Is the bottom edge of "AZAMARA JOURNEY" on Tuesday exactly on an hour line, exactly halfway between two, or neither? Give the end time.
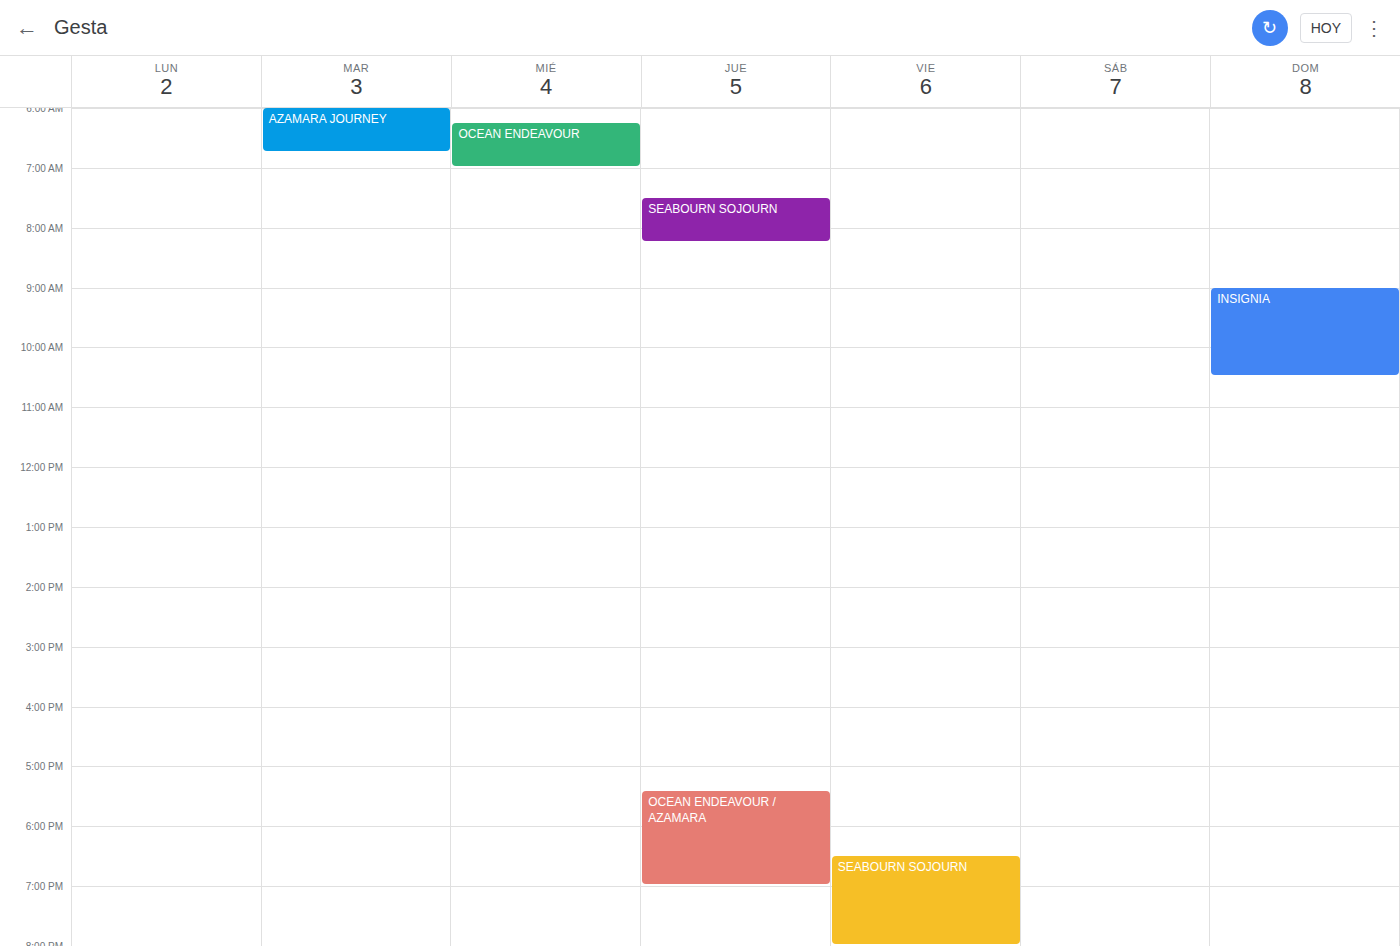
6:45 AM -- neither: three quarters of the way from the 6 AM line to the 7 AM line.